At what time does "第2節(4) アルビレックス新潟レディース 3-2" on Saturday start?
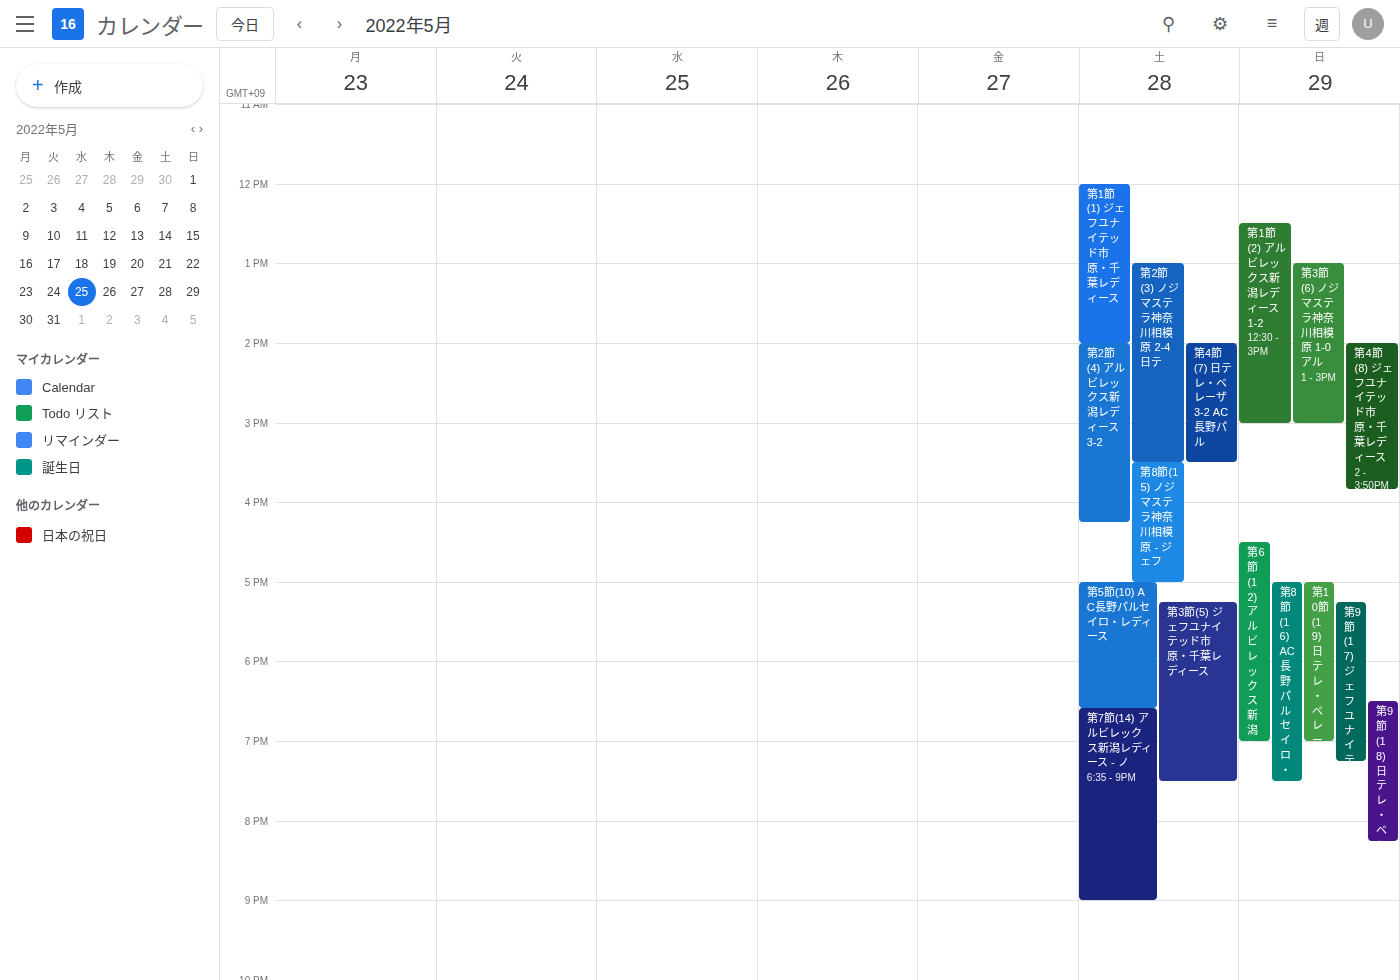
2:00 PM